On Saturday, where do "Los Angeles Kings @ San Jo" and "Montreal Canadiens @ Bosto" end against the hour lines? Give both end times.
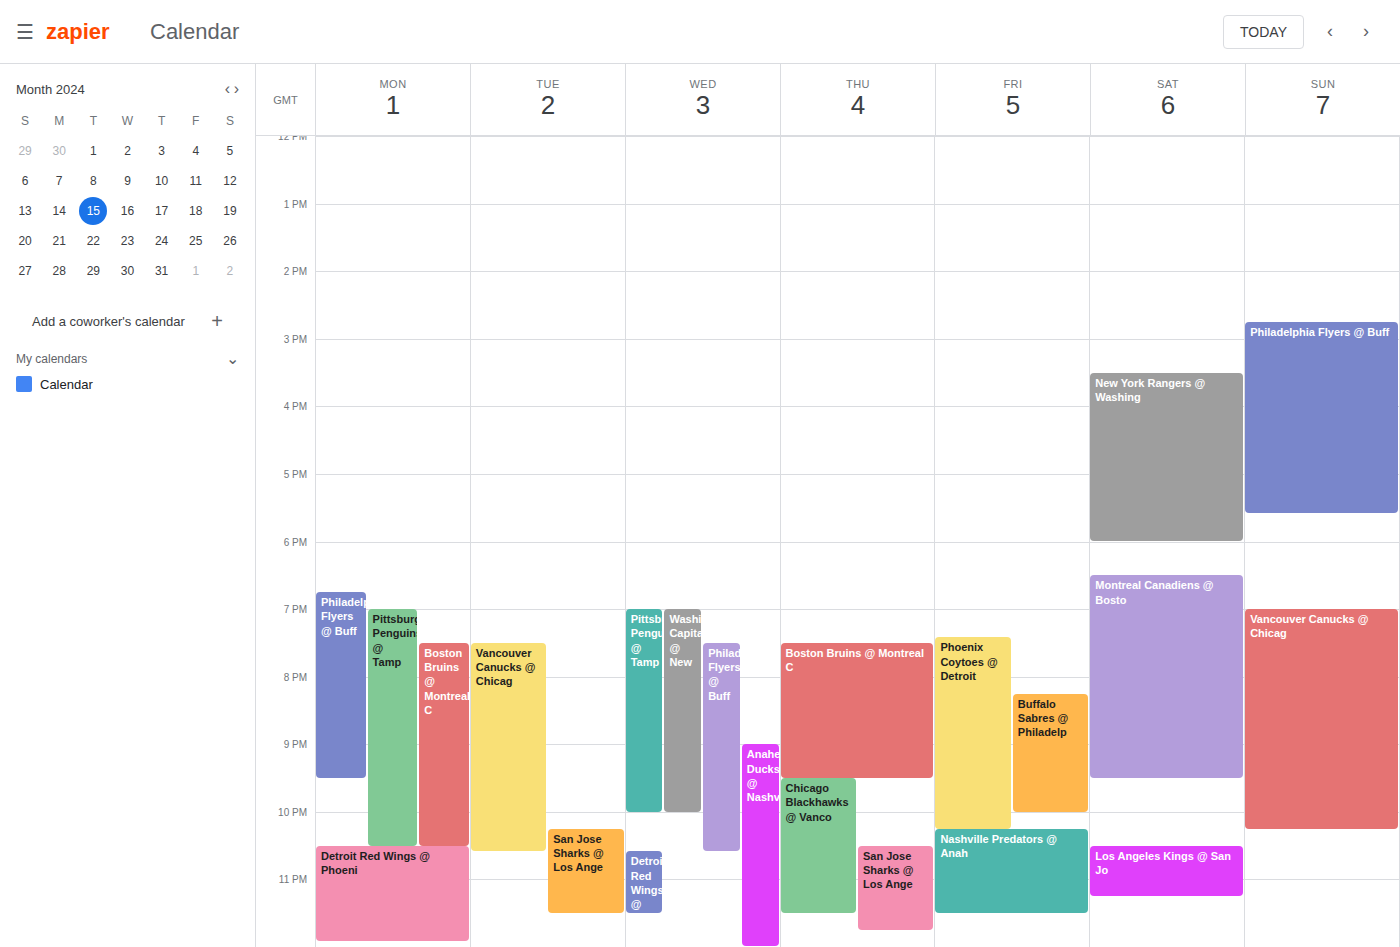
"Los Angeles Kings @ San Jo": 11:15 PM, neither: a quarter of the way from the 11 PM line to the 12 AM line. "Montreal Canadiens @ Bosto": 9:30 PM, halfway between the 9 PM and 10 PM lines.